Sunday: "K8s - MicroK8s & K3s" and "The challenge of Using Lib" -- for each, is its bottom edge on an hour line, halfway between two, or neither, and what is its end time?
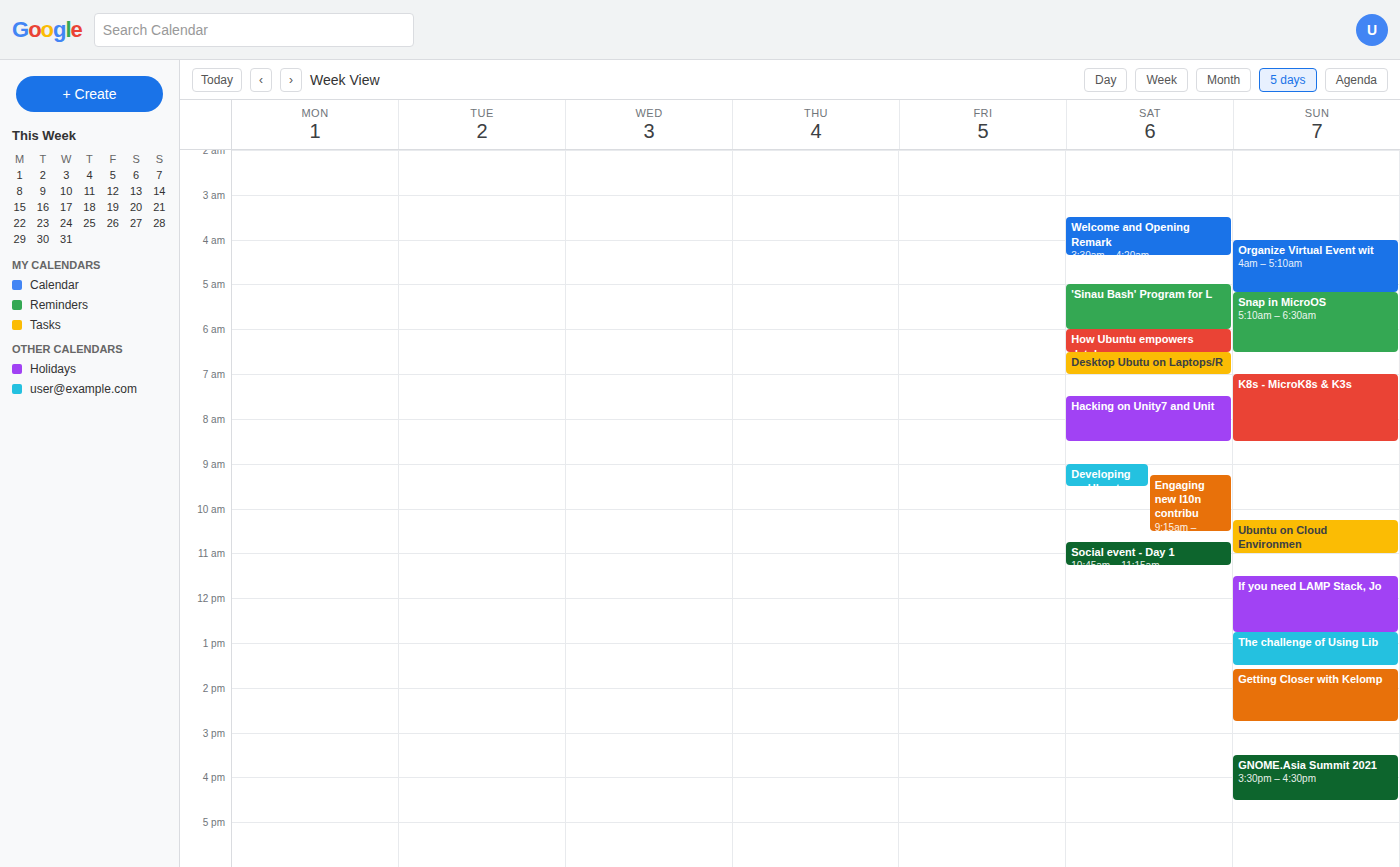
"K8s - MicroK8s & K3s": 8:30 AM, halfway between the 8 AM and 9 AM lines. "The challenge of Using Lib": 1:30 PM, halfway between the 1 PM and 2 PM lines.